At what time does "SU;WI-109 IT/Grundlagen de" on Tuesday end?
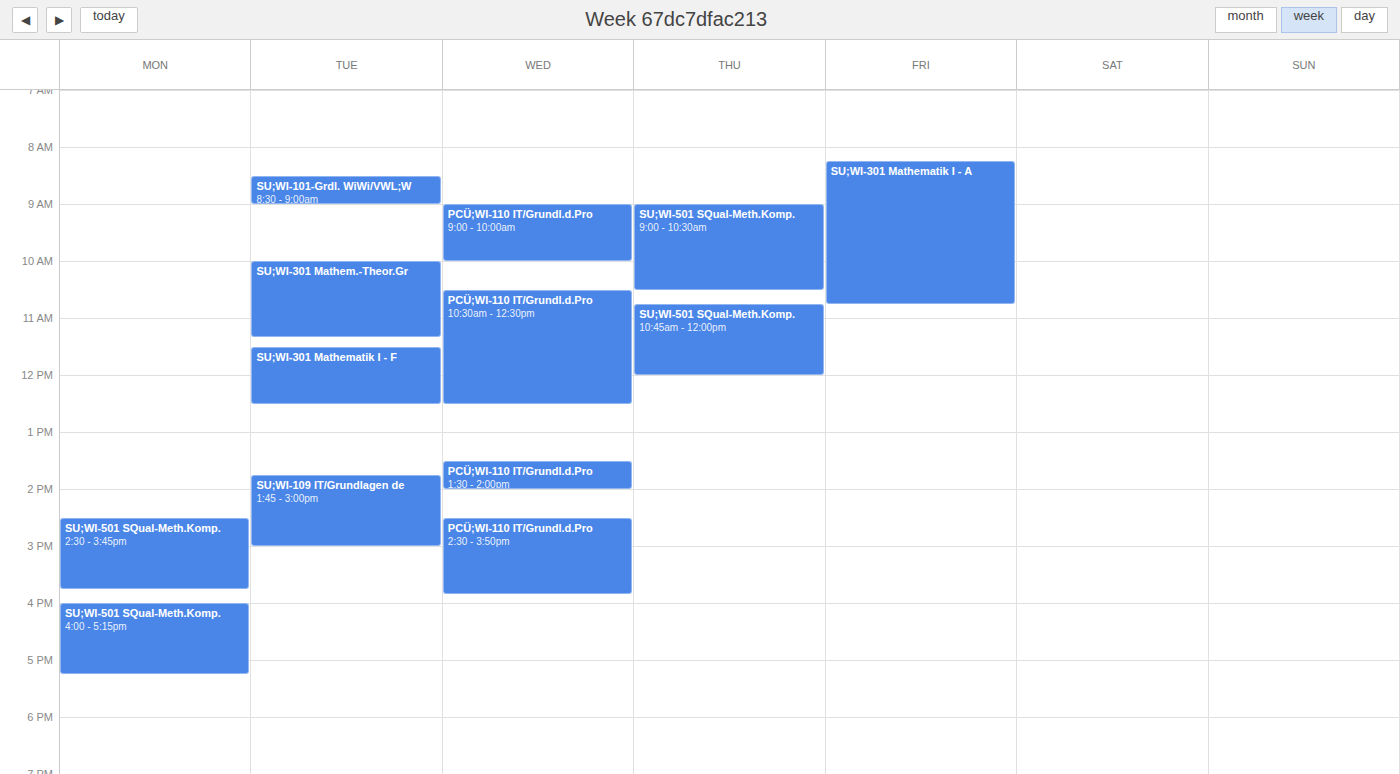
3:00 PM